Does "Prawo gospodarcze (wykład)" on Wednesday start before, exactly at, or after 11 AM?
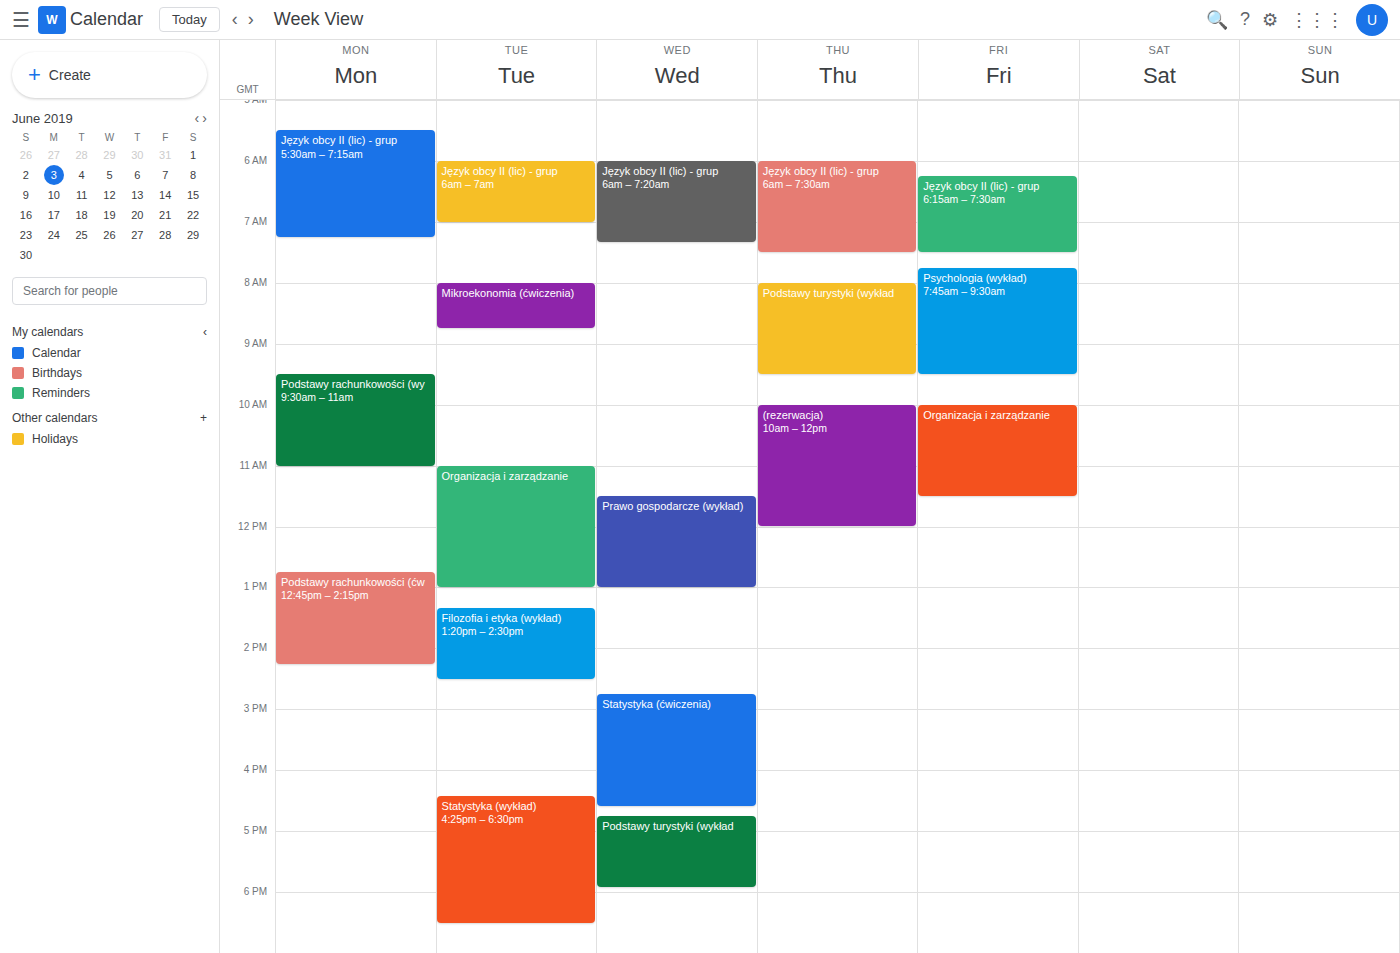
11:30 AM -- after 11 AM, 30 minutes below the 11 AM line.